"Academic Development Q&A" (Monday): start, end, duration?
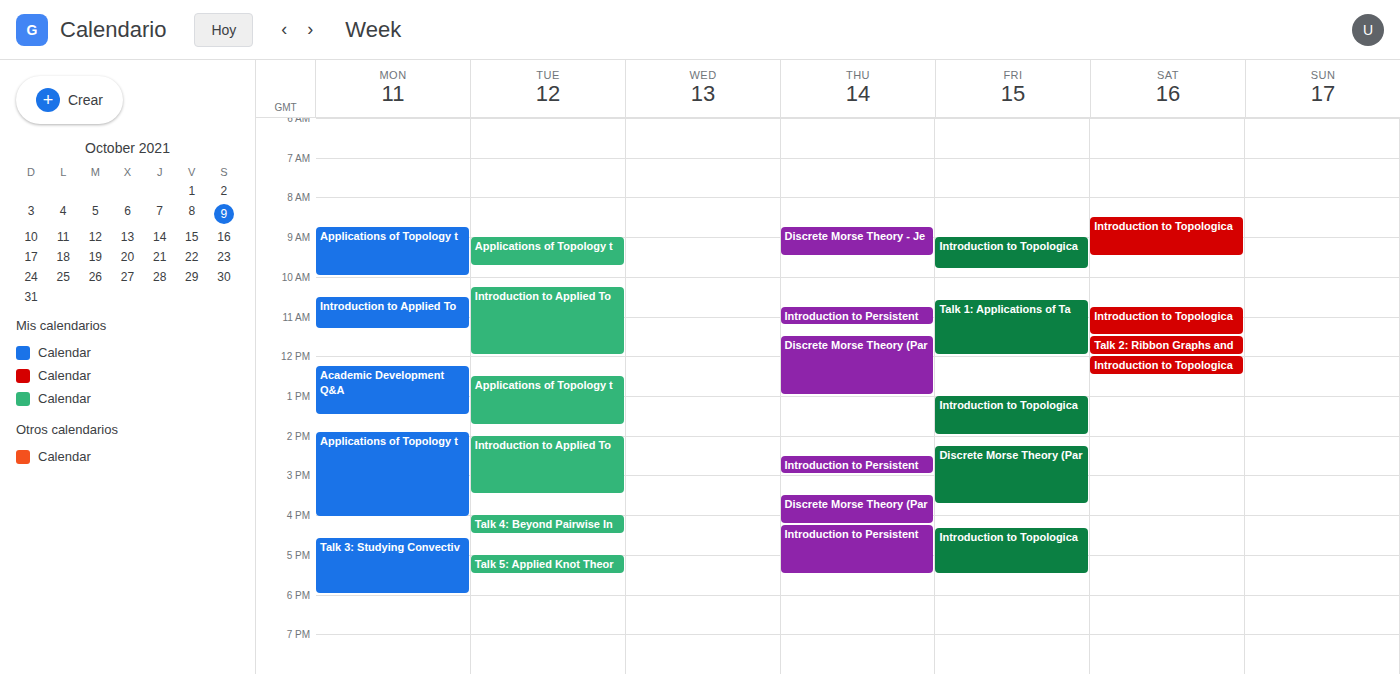
12:15 PM to 1:30 PM, 1 hour 15 minutes